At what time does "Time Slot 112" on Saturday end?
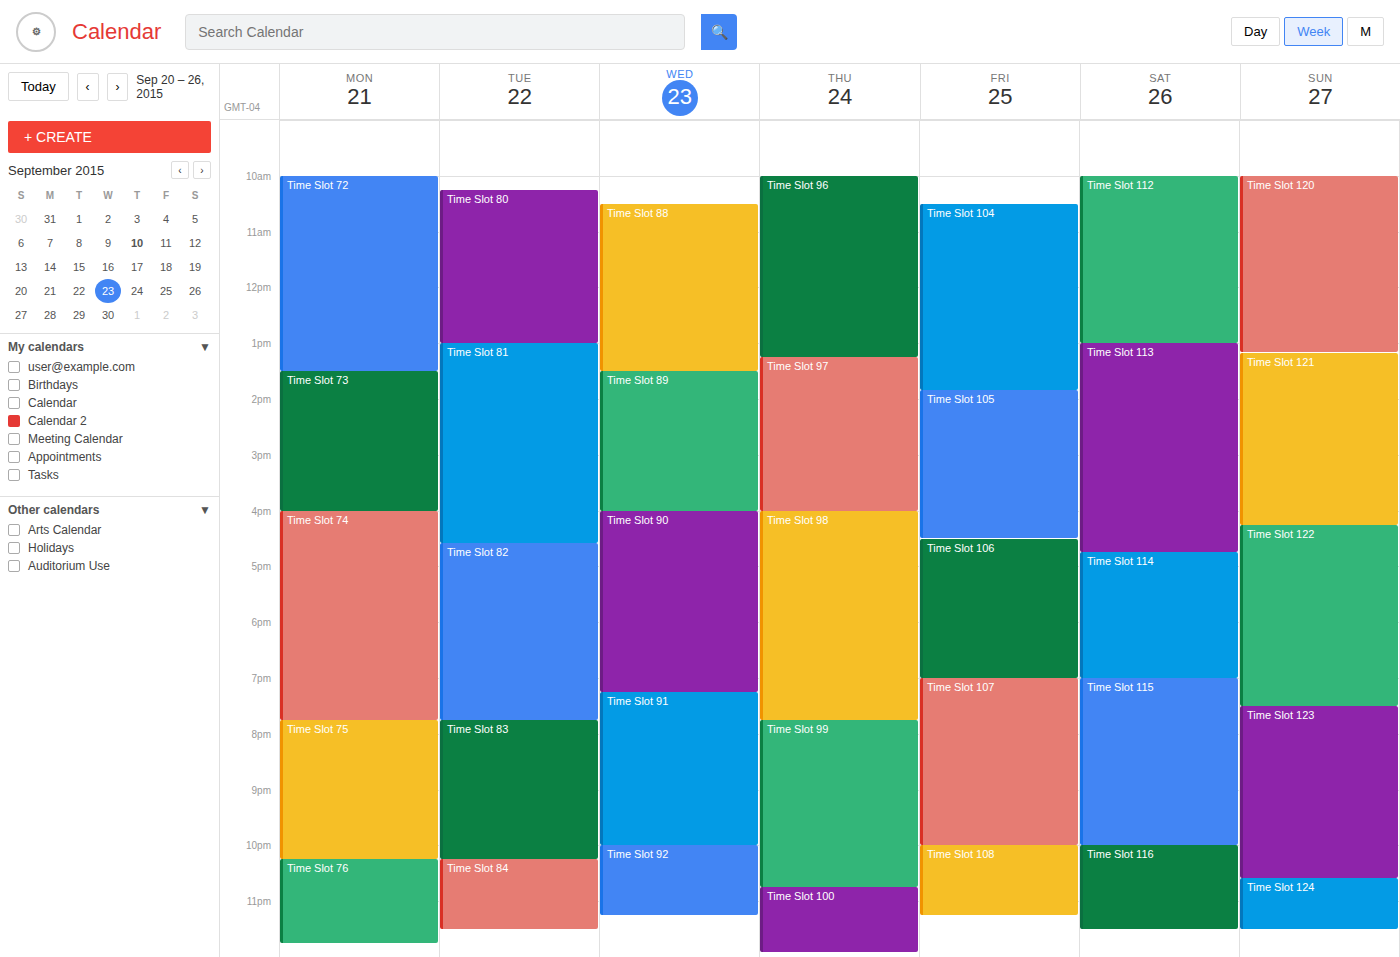
1:00 PM